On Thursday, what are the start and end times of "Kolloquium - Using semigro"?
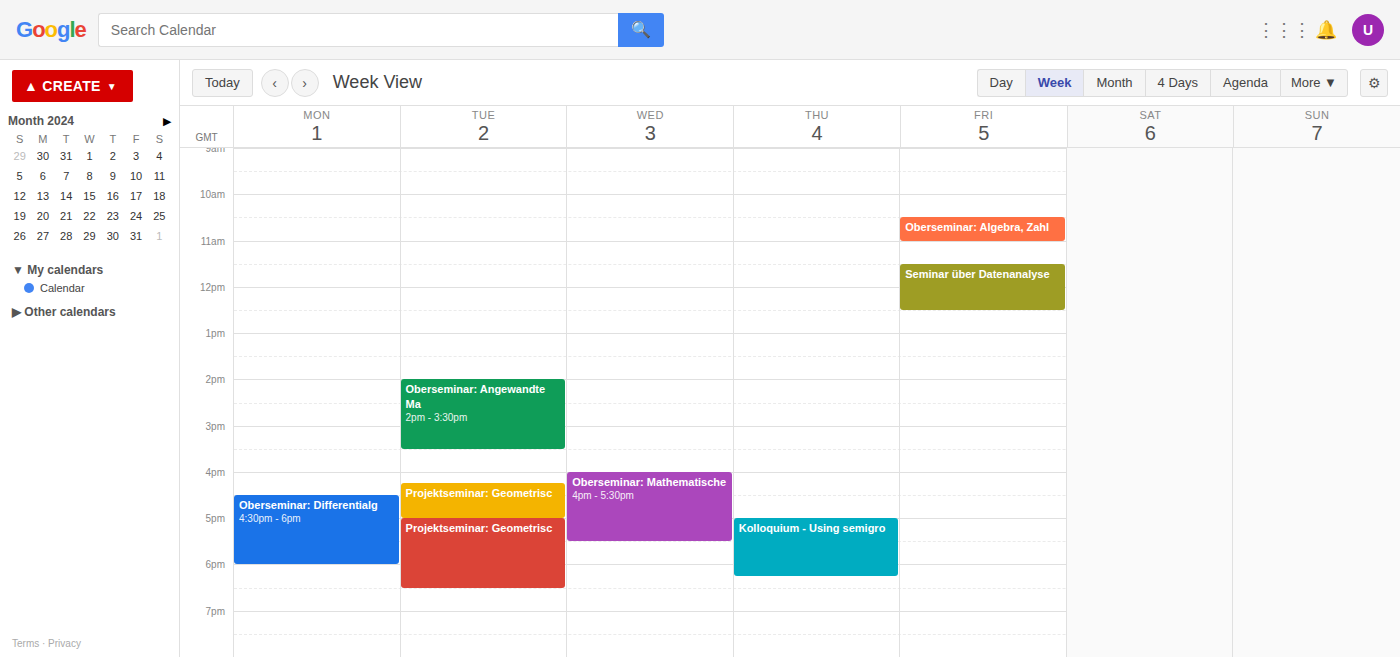
5:00 PM to 6:15 PM